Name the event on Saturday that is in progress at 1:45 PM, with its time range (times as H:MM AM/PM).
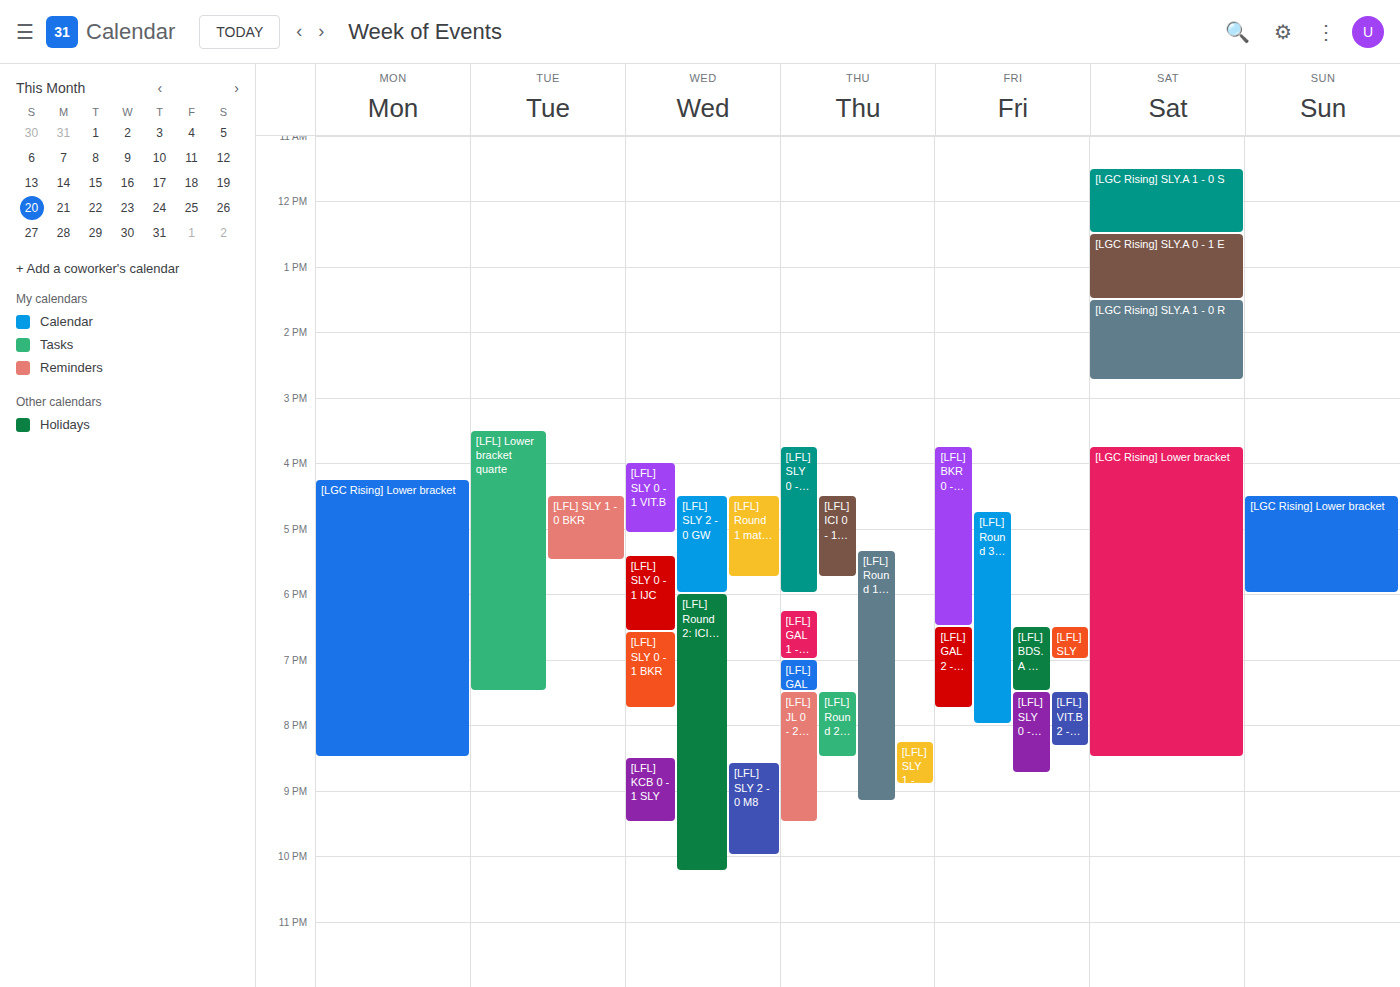
"[LGC Rising] SLY.A 1 - 0 R", 1:30 PM to 2:45 PM